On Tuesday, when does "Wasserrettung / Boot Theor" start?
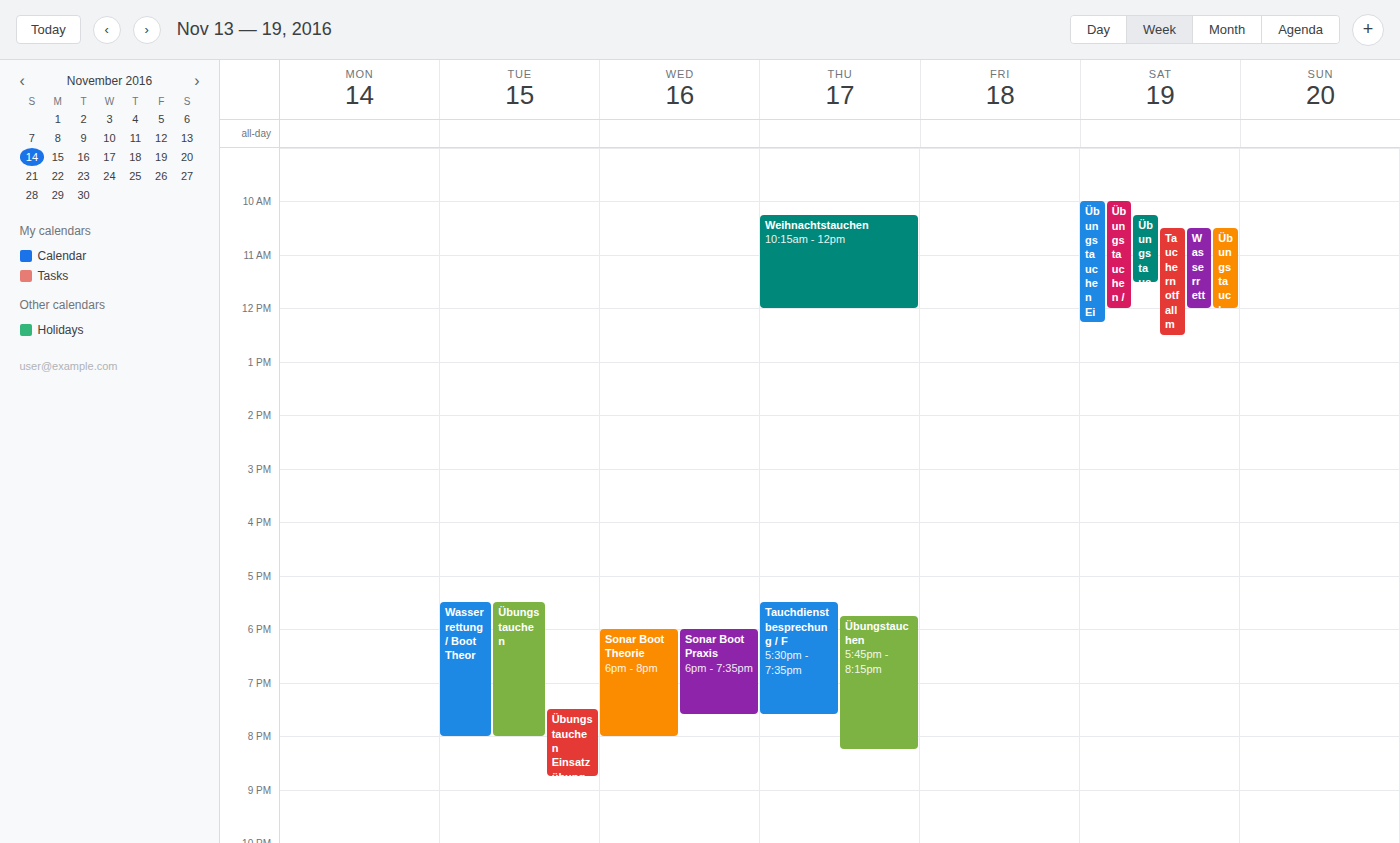
5:30 PM